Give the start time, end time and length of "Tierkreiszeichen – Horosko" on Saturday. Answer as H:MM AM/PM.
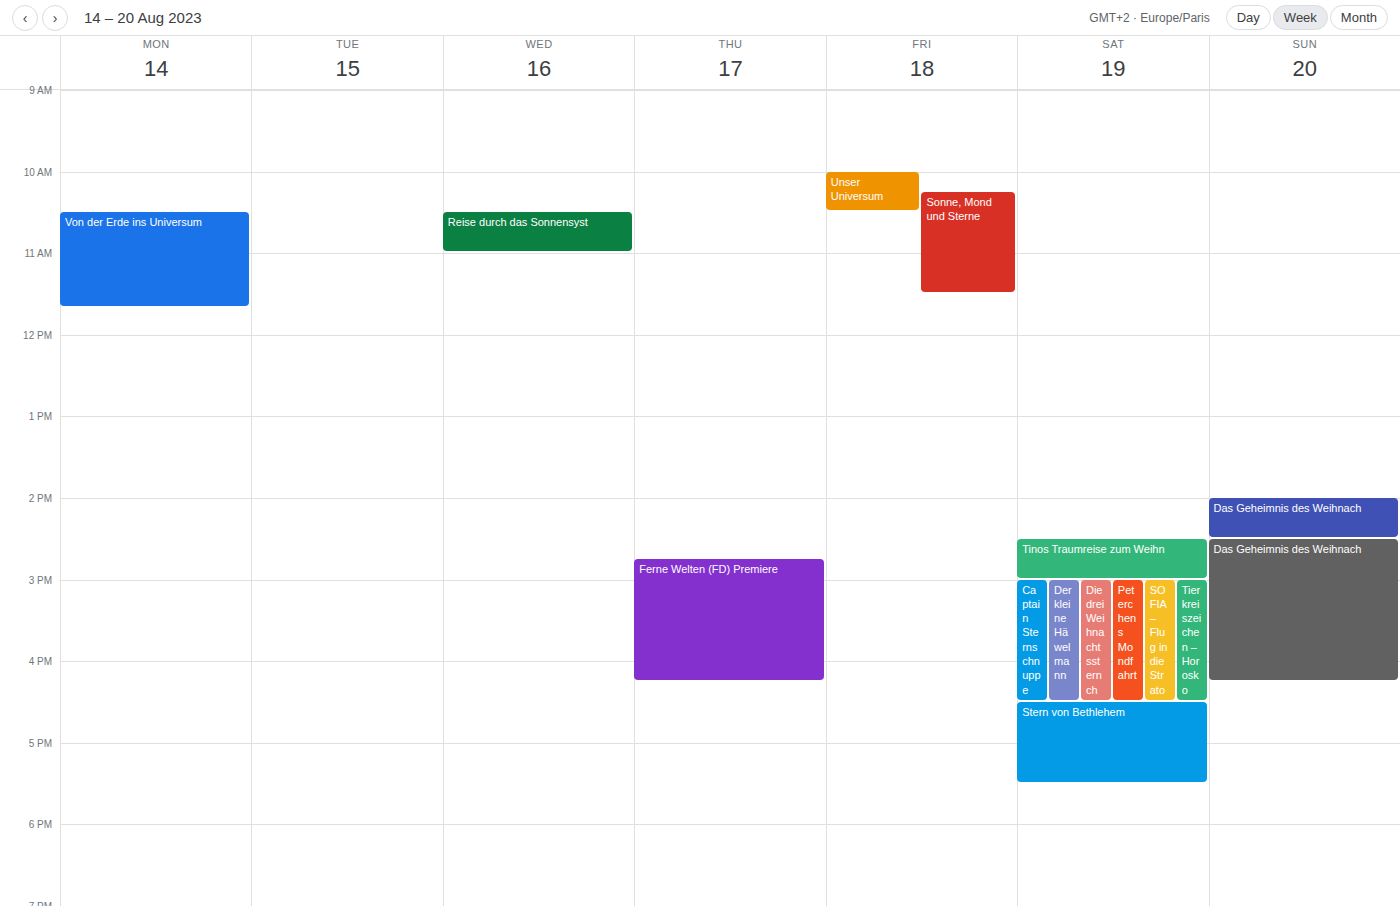
3:00 PM to 4:30 PM, 1 hour 30 minutes